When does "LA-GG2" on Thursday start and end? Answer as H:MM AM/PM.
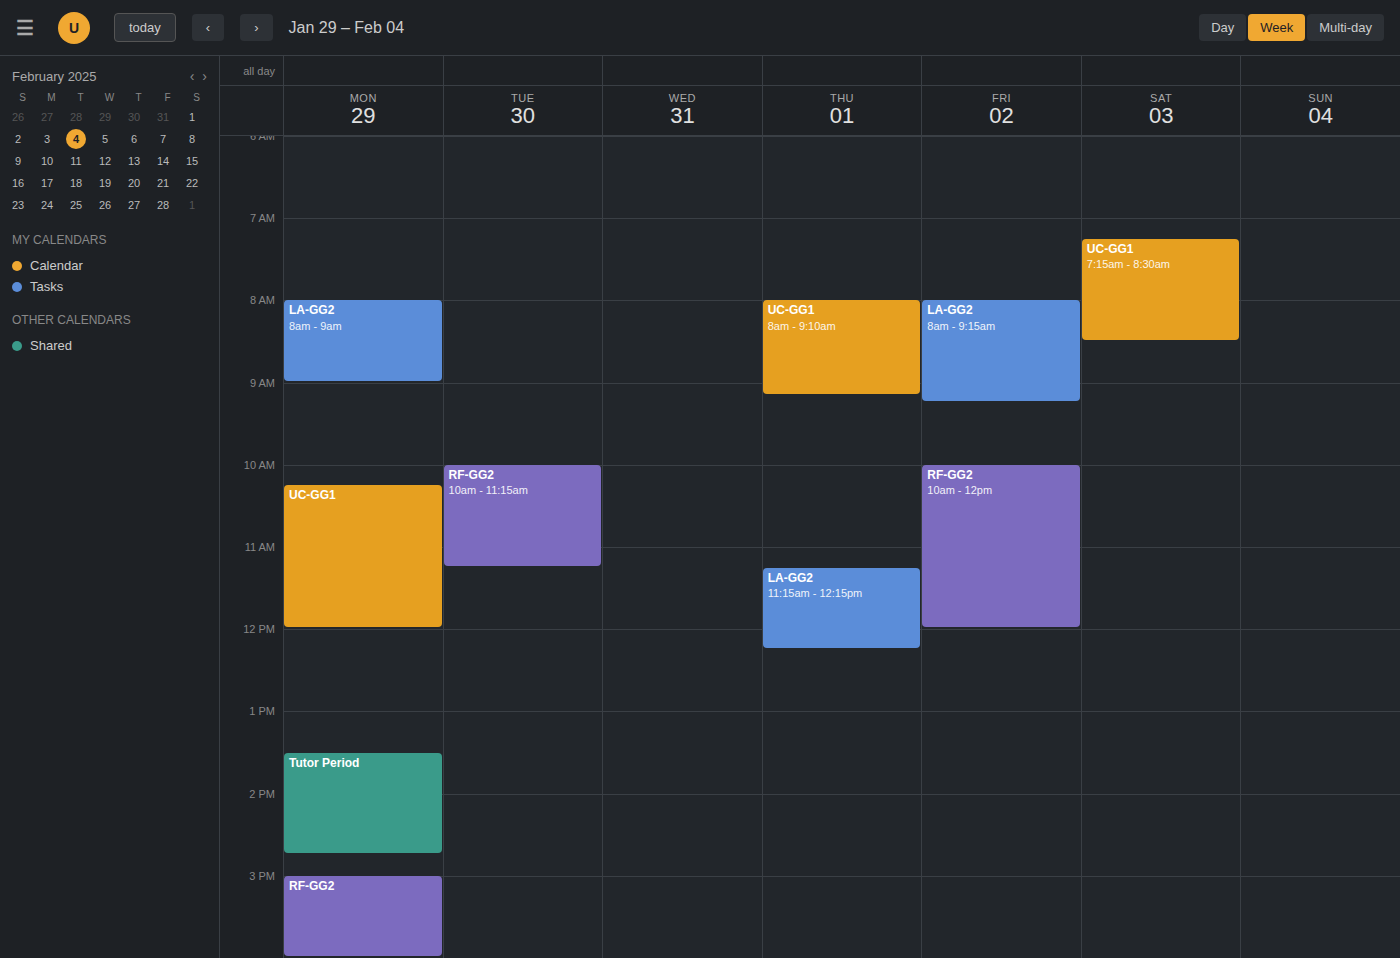
11:15 AM to 12:15 PM